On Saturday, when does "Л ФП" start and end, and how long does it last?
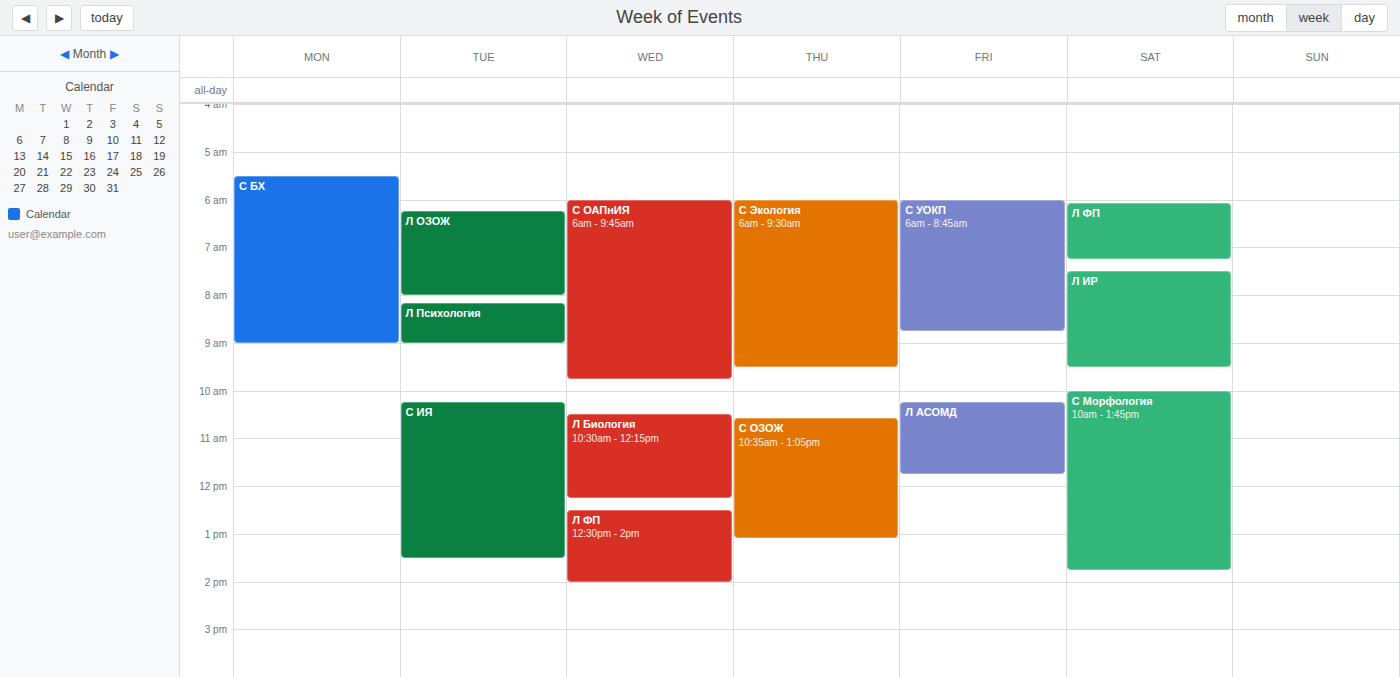
6:05 AM to 7:15 AM, 1 hour 10 minutes